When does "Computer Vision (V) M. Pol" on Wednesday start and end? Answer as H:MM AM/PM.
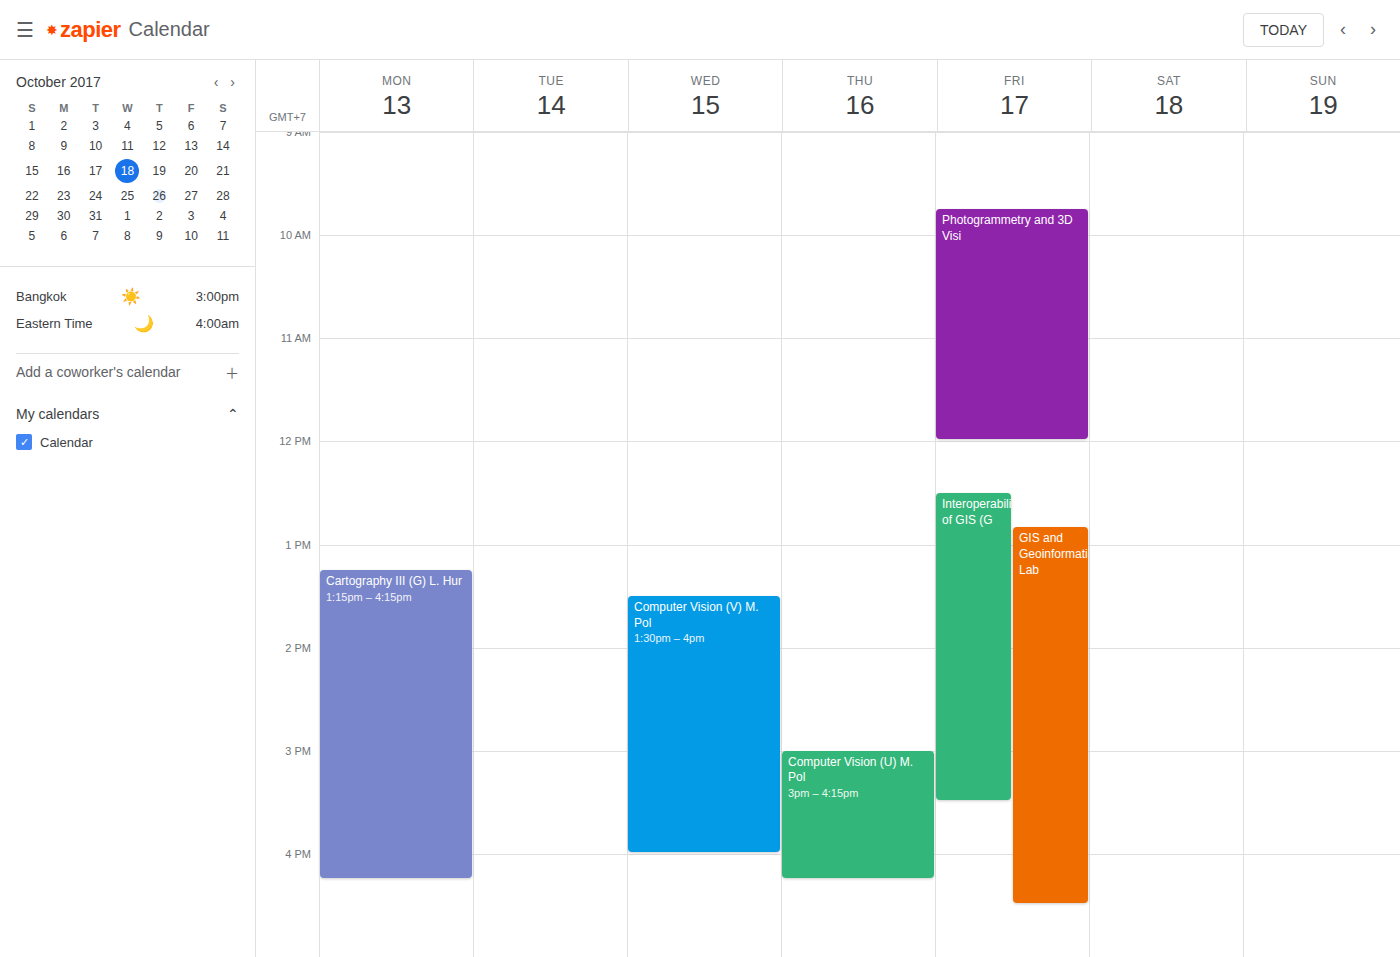
1:30 PM to 4:00 PM